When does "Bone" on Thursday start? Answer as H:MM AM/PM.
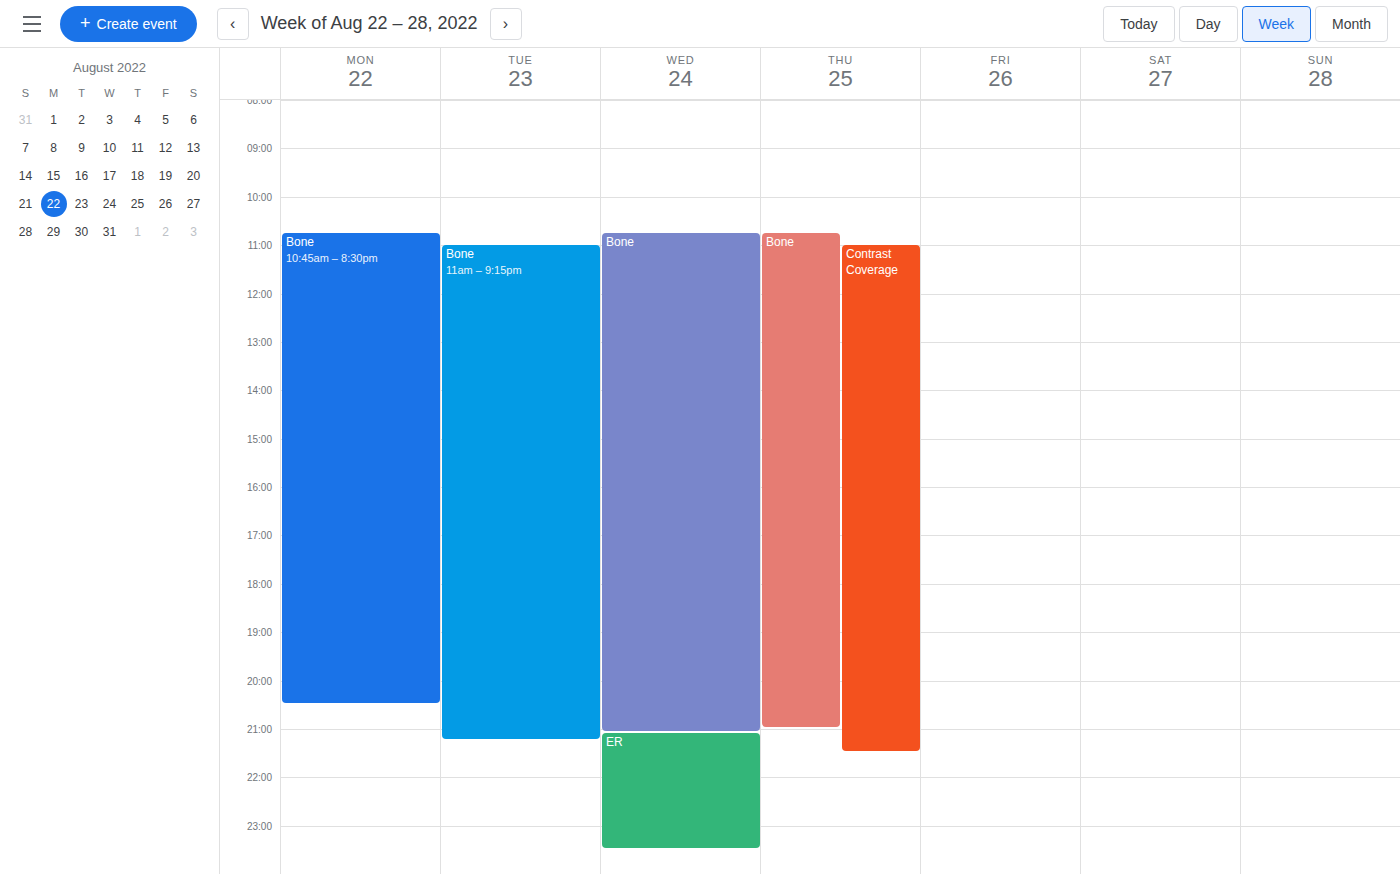
10:45 AM